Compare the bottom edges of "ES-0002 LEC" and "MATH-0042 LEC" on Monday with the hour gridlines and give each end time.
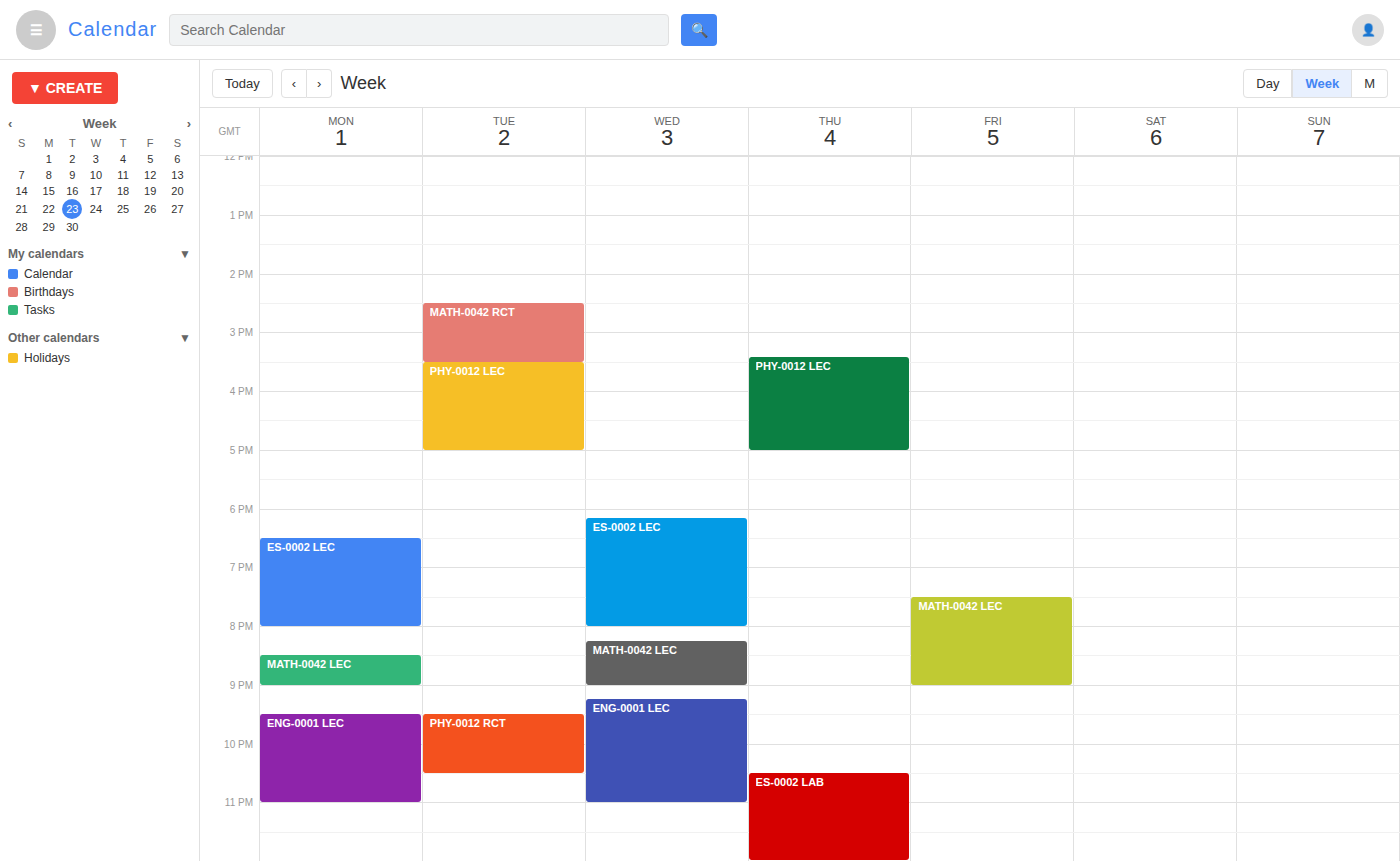
"ES-0002 LEC": 8:00 PM, exactly on the 8 PM line. "MATH-0042 LEC": 9:00 PM, exactly on the 9 PM line.